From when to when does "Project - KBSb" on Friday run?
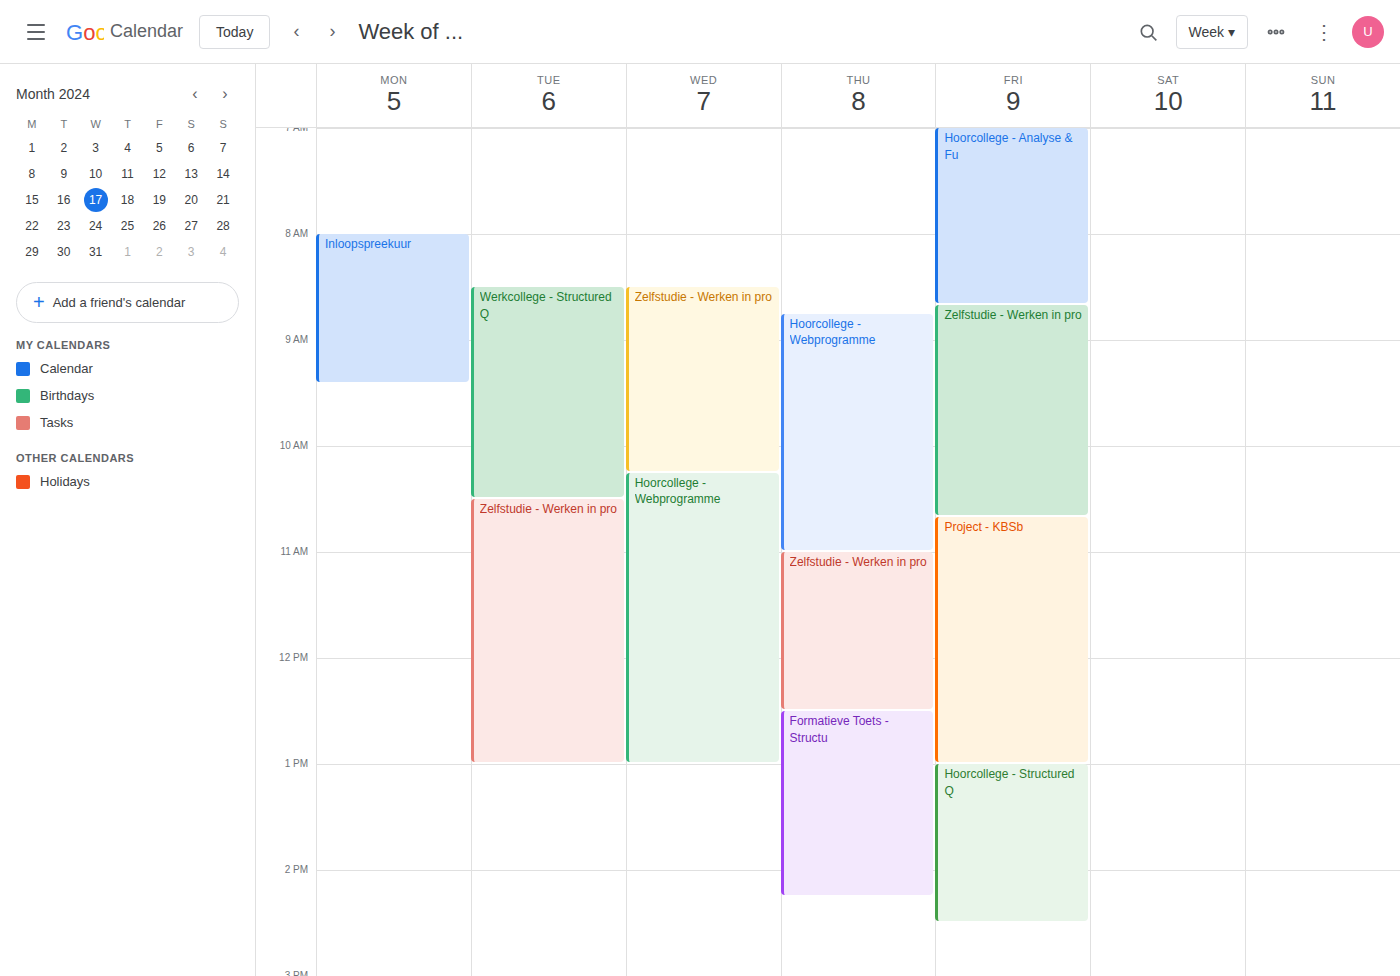
10:40 AM to 1:00 PM